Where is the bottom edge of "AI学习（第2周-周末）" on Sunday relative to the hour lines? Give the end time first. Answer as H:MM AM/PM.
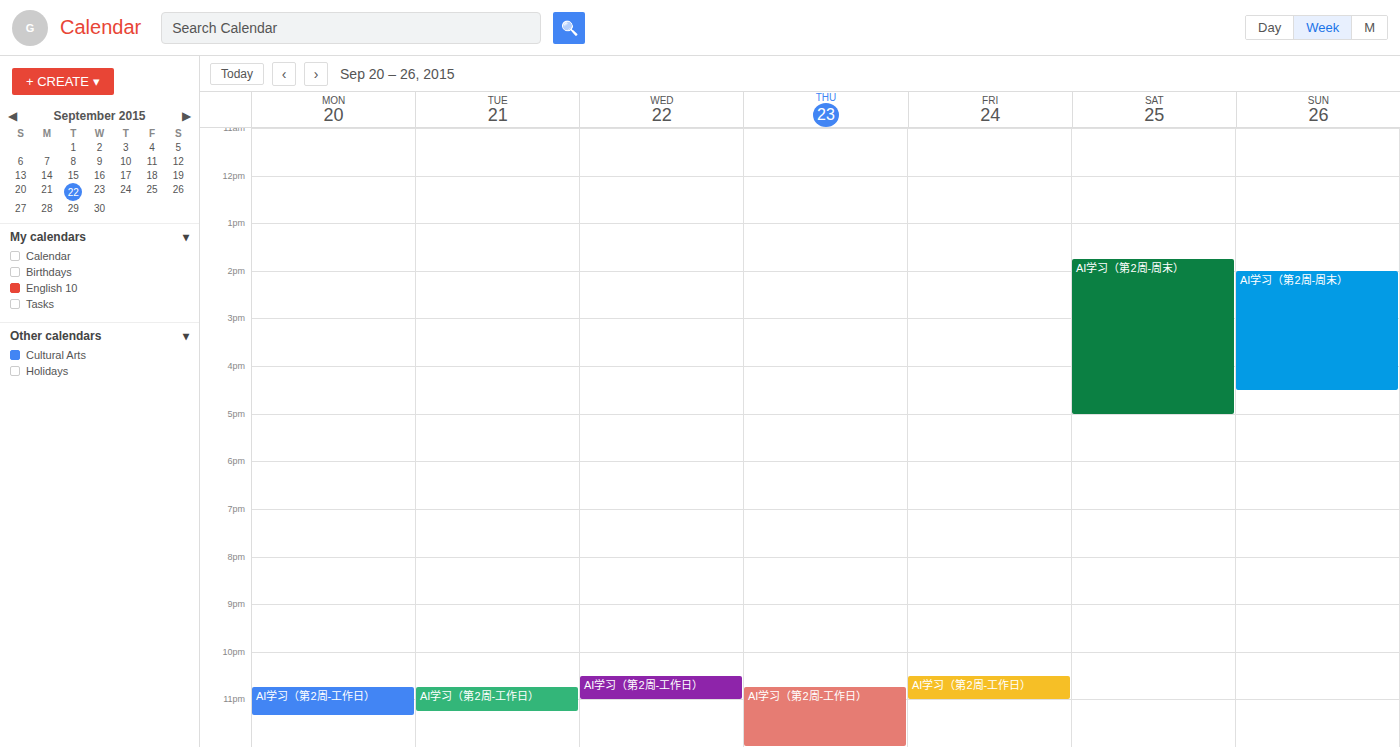
4:30 PM -- halfway between the 4 PM and 5 PM lines.